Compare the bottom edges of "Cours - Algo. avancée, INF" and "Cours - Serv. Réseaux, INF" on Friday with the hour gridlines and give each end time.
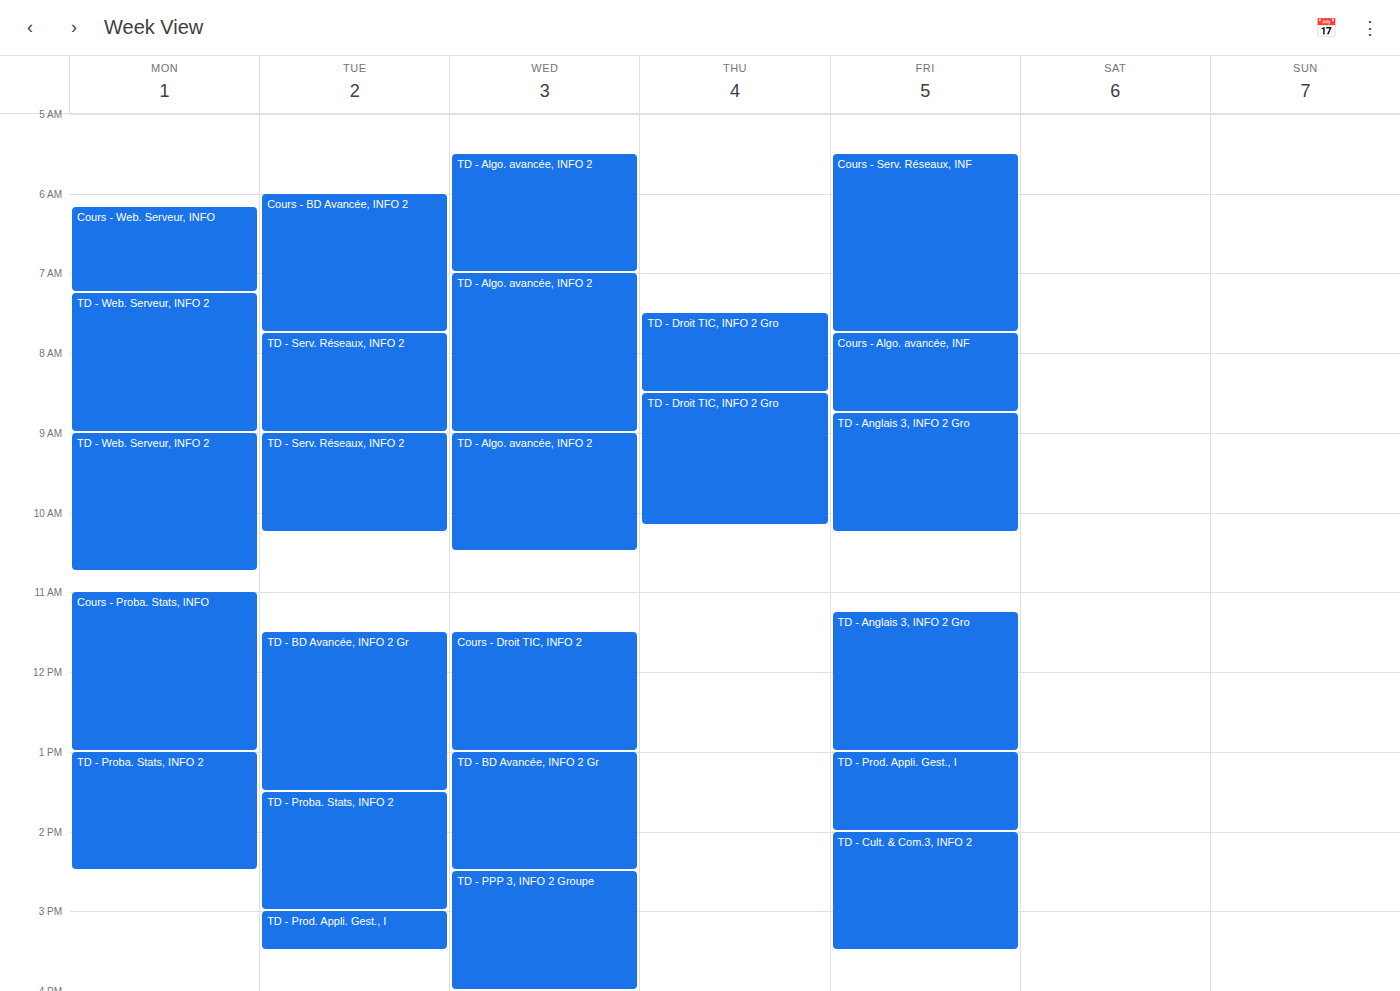
"Cours - Algo. avancée, INF": 8:45 AM, neither: three quarters of the way from the 8 AM line to the 9 AM line. "Cours - Serv. Réseaux, INF": 7:45 AM, neither: three quarters of the way from the 7 AM line to the 8 AM line.